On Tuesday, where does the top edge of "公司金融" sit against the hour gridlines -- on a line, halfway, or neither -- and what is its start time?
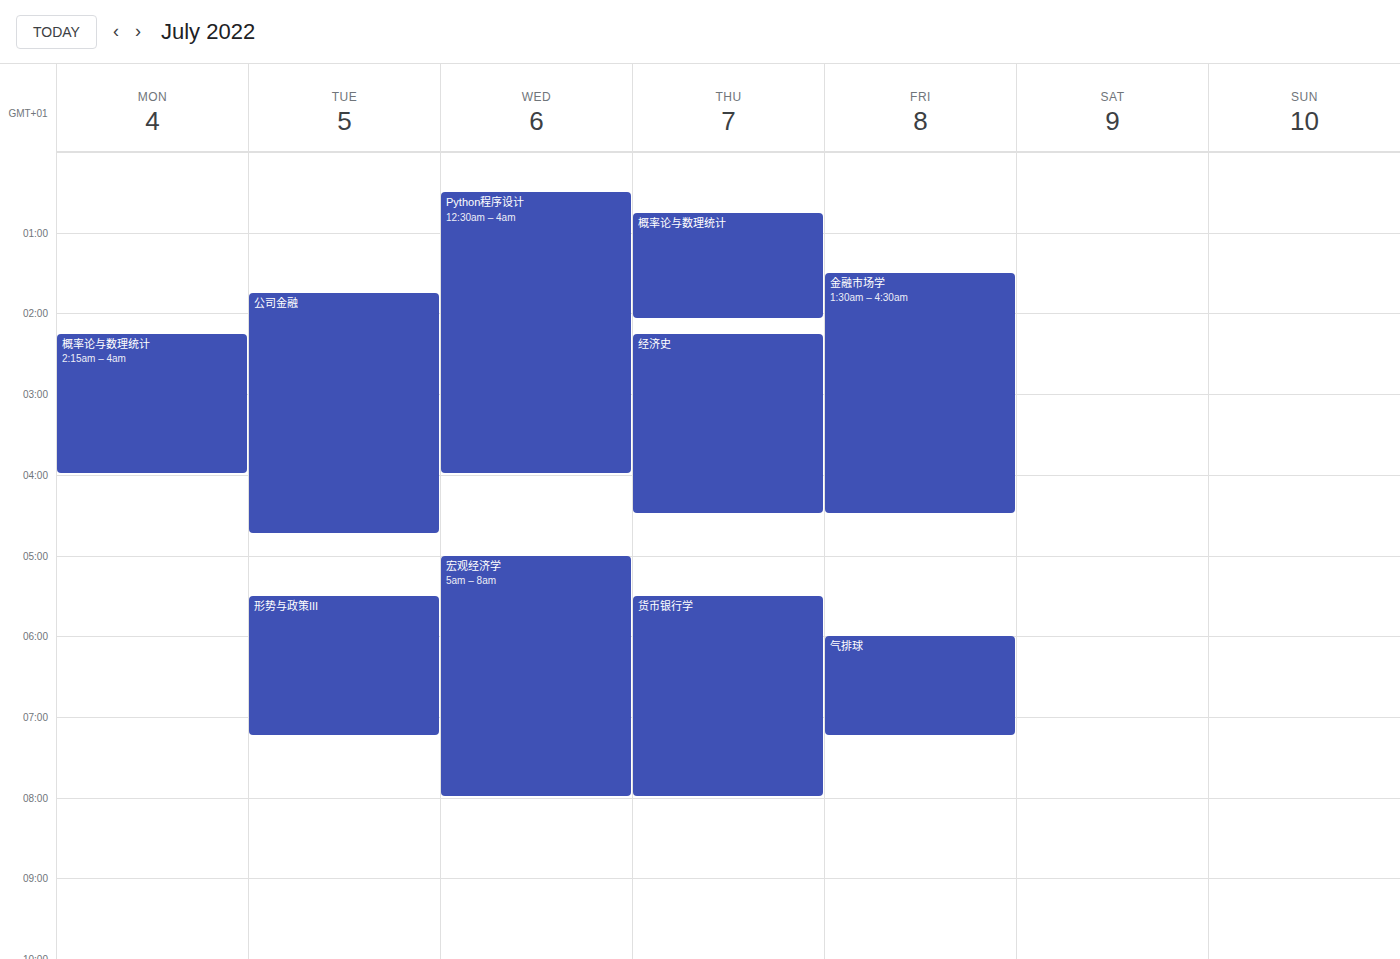
1:45 AM -- neither: three quarters of the way from the 1 AM line to the 2 AM line.